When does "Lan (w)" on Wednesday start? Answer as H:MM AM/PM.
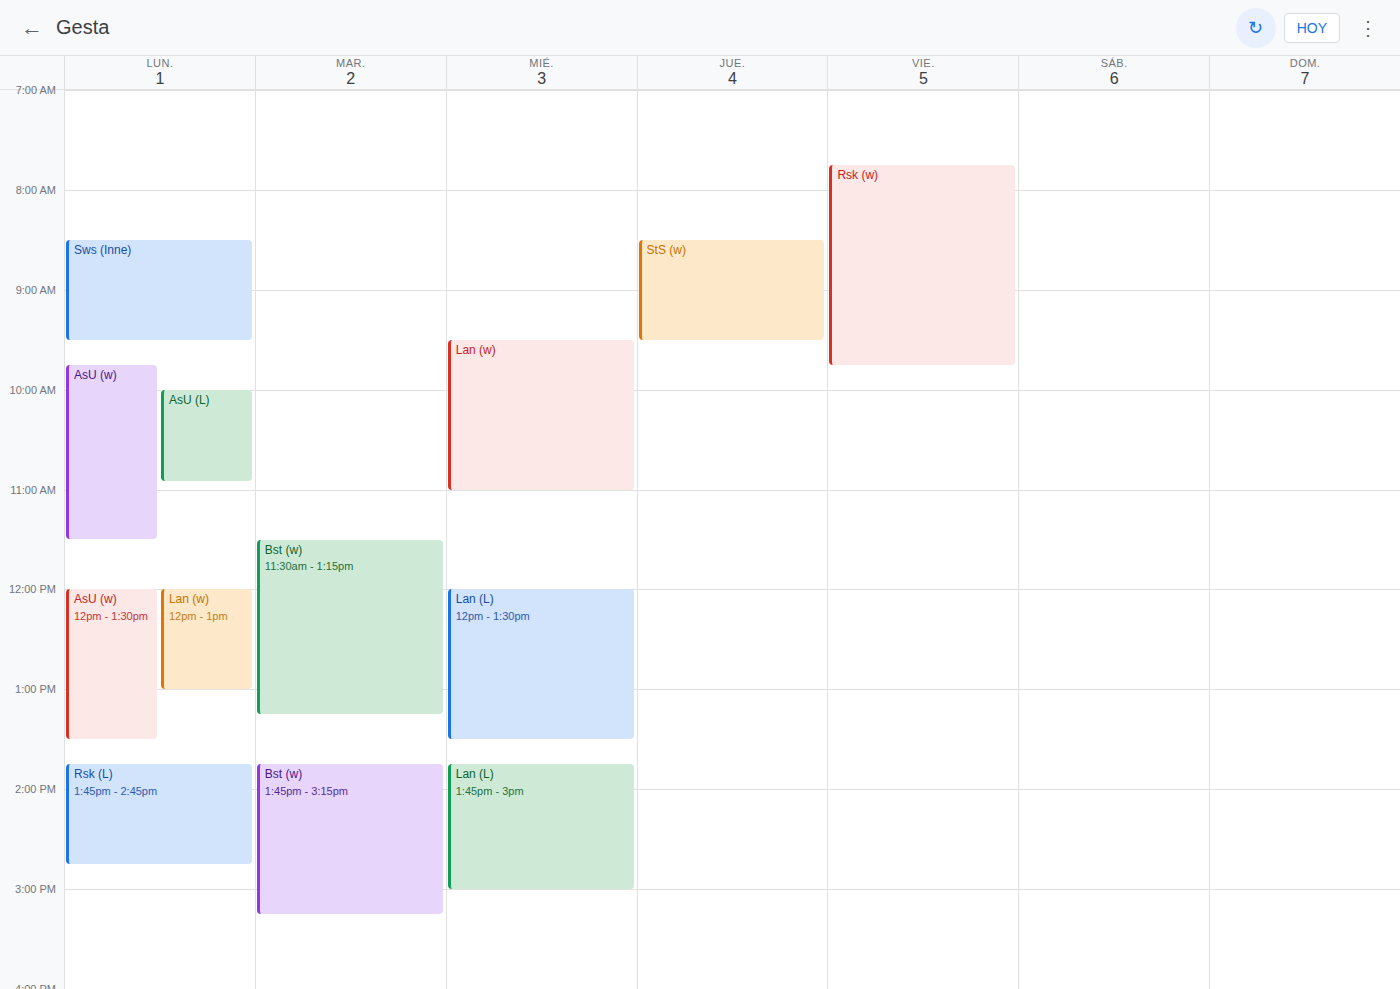
9:30 AM